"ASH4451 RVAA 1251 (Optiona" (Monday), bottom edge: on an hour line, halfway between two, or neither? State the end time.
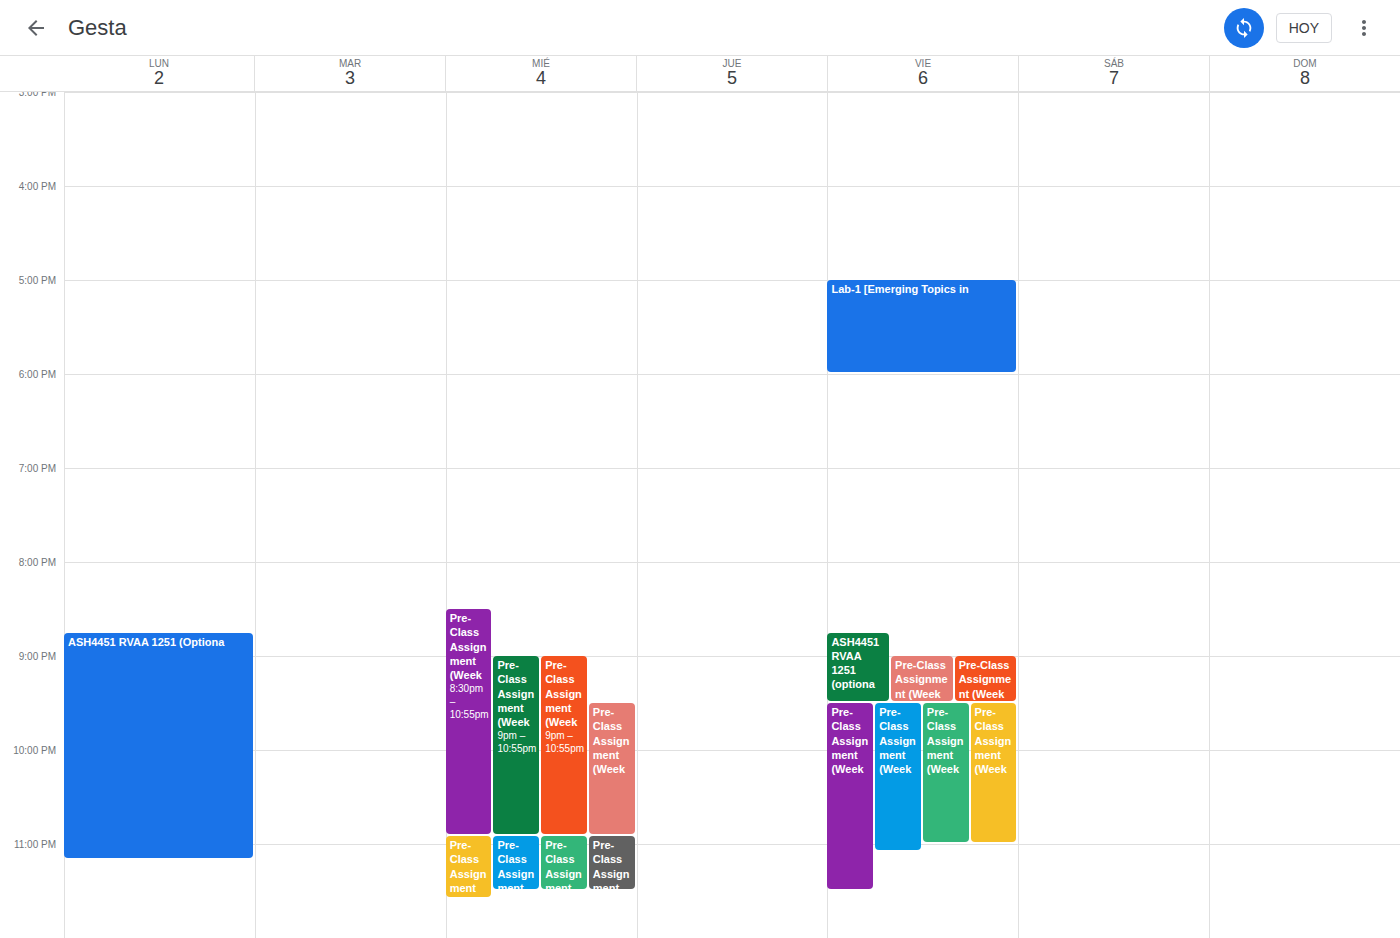
11:10 PM -- neither: 10 minutes below the 11 PM line and 50 minutes above the 12 AM line.